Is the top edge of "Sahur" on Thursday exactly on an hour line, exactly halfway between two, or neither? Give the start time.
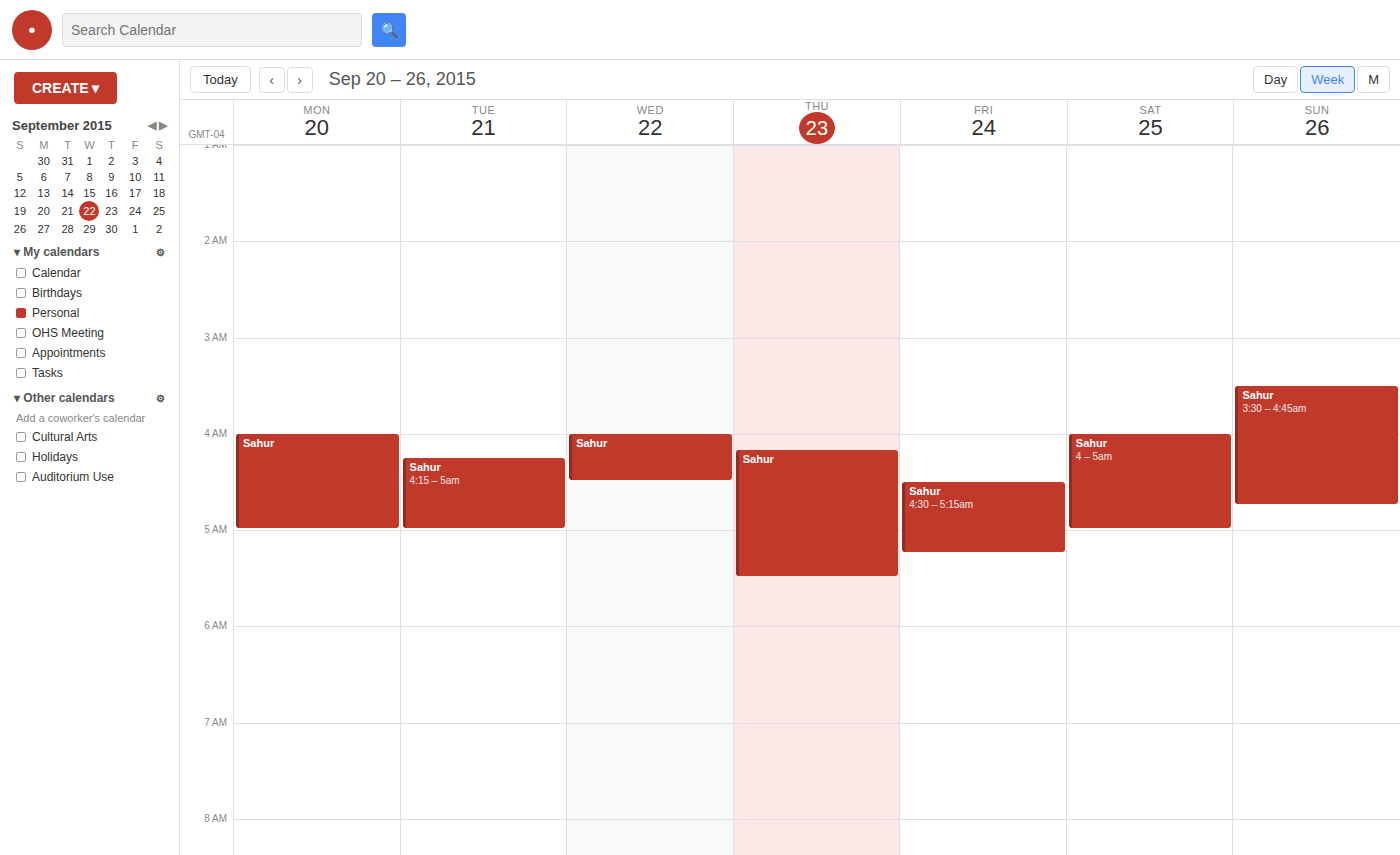
4:10 AM -- neither: 10 minutes below the 4 AM line and 50 minutes above the 5 AM line.